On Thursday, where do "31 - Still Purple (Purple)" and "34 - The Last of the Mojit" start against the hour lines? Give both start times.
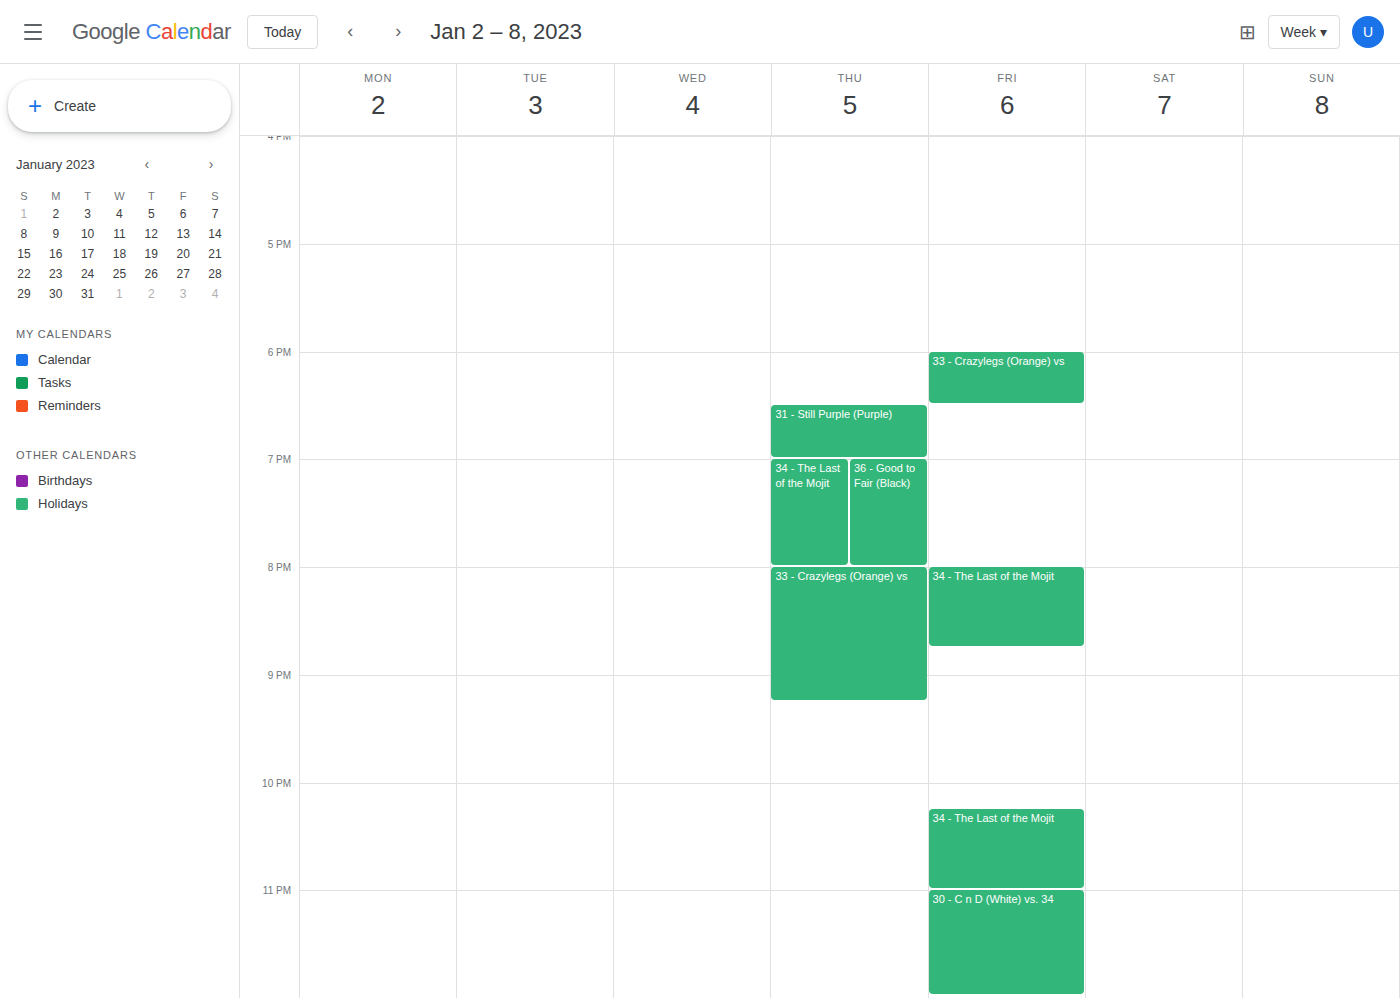
"31 - Still Purple (Purple)": 6:30 PM, halfway between the 6 PM and 7 PM lines. "34 - The Last of the Mojit": 7:00 PM, exactly on the 7 PM line.